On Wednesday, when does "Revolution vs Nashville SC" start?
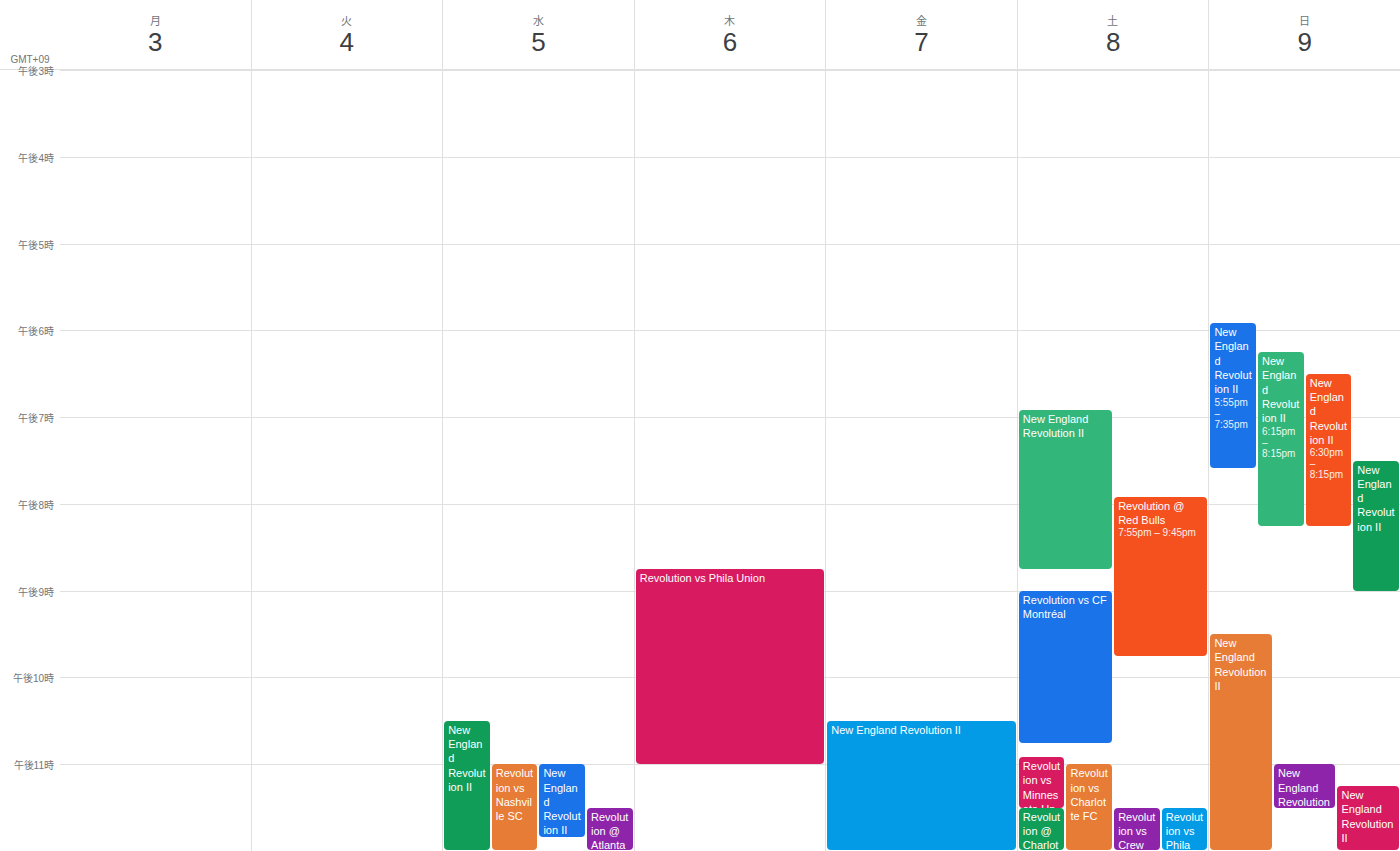
23:00